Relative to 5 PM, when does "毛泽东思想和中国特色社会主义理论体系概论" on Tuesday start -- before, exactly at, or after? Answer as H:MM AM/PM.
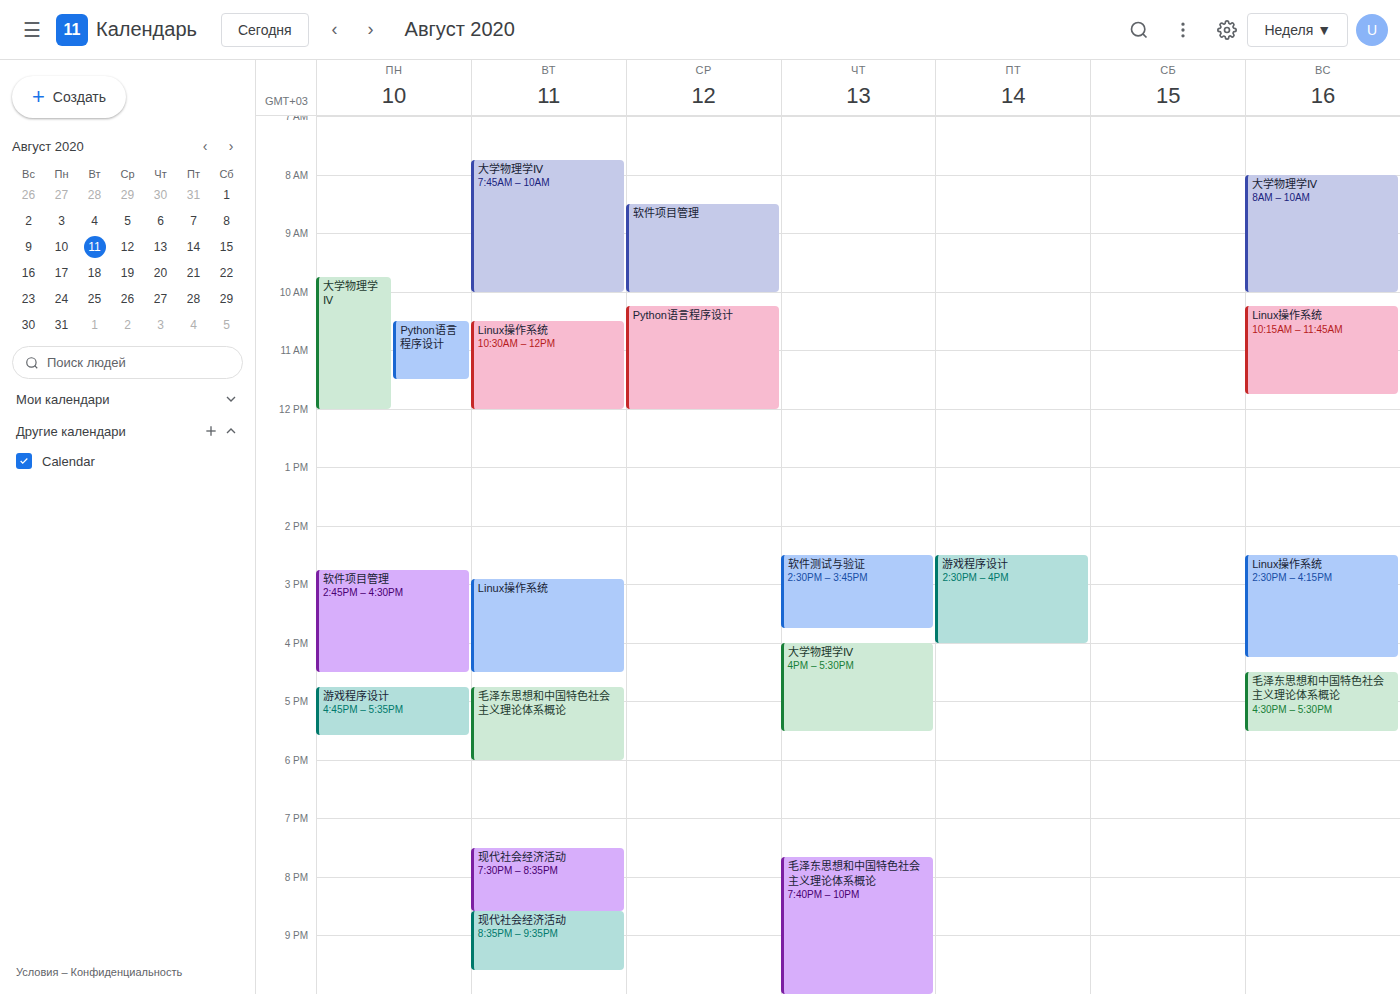
4:45 PM -- before 5 PM, 15 minutes above the 5 PM line.